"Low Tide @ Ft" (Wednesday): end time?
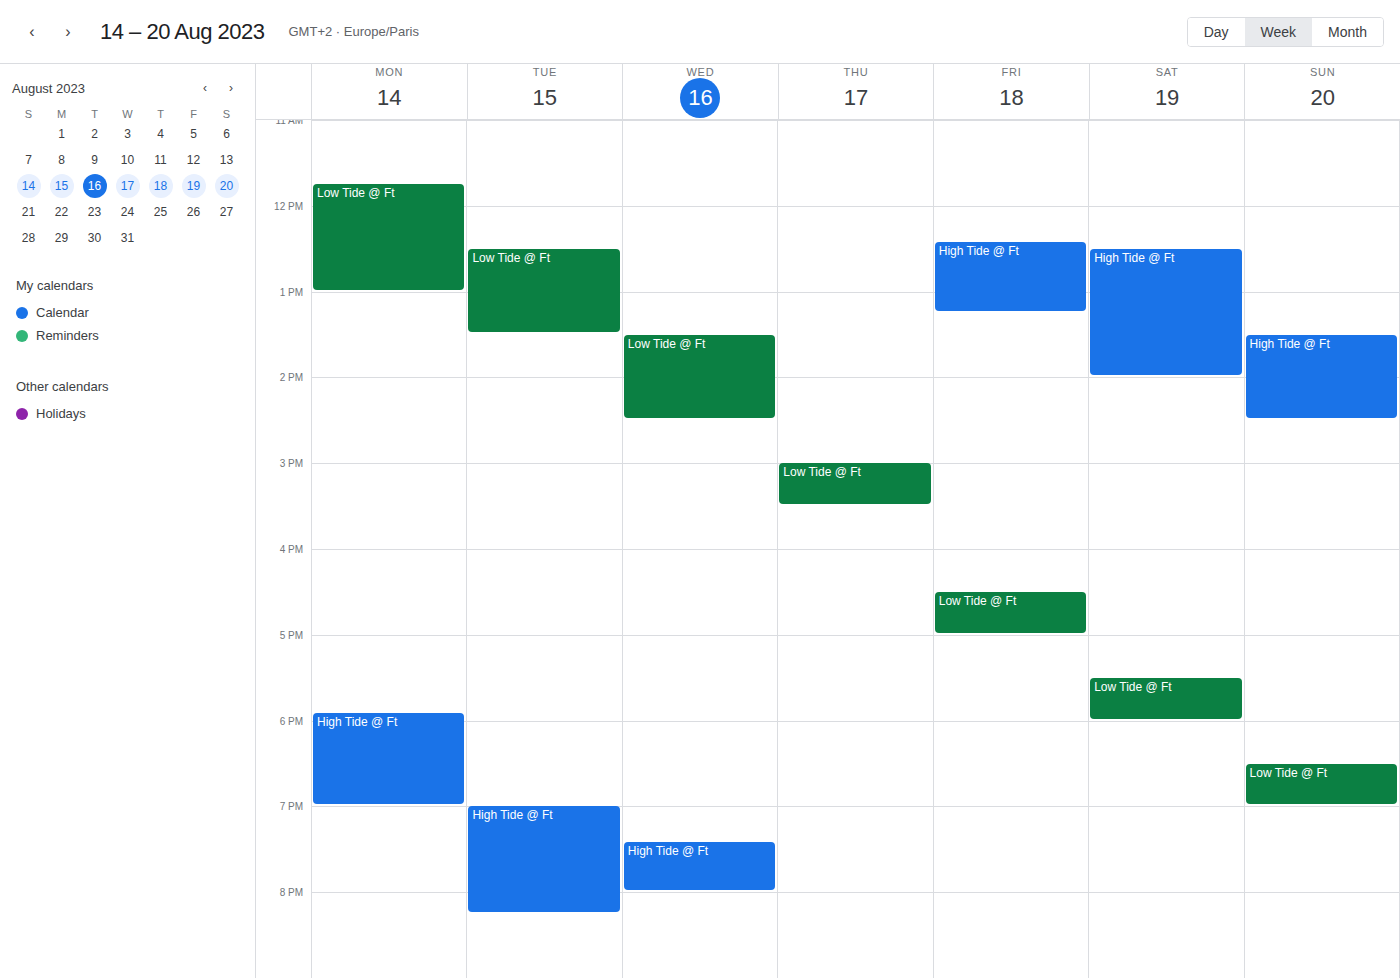
2:30 PM